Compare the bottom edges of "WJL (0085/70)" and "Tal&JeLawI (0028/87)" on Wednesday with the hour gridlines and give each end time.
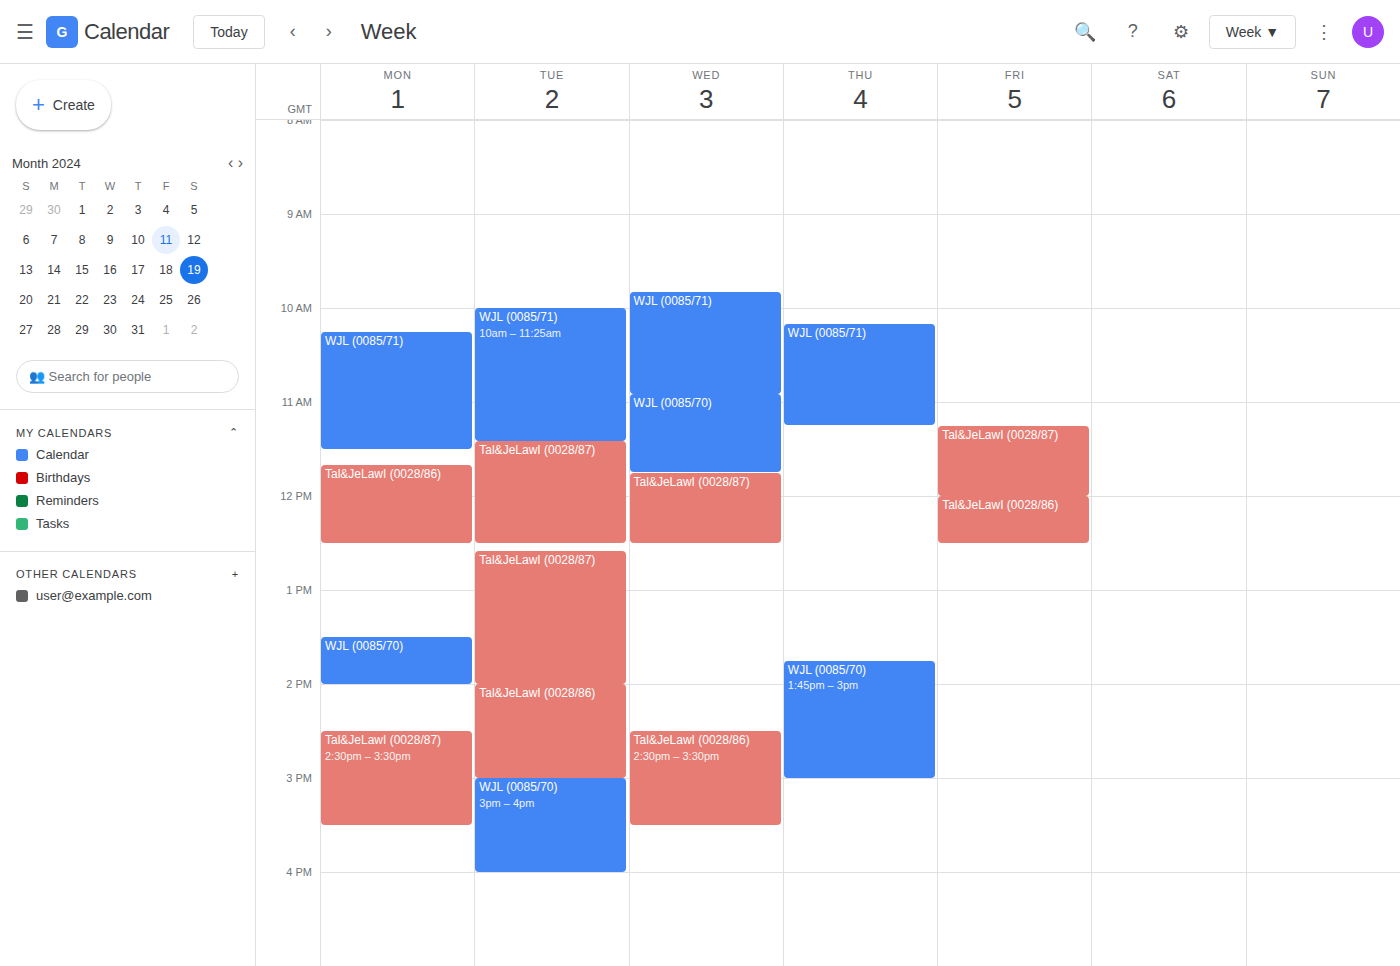
"WJL (0085/70)": 11:45 AM, neither: three quarters of the way from the 11 AM line to the 12 PM line. "Tal&JeLawI (0028/87)": 12:30 PM, halfway between the 12 PM and 1 PM lines.